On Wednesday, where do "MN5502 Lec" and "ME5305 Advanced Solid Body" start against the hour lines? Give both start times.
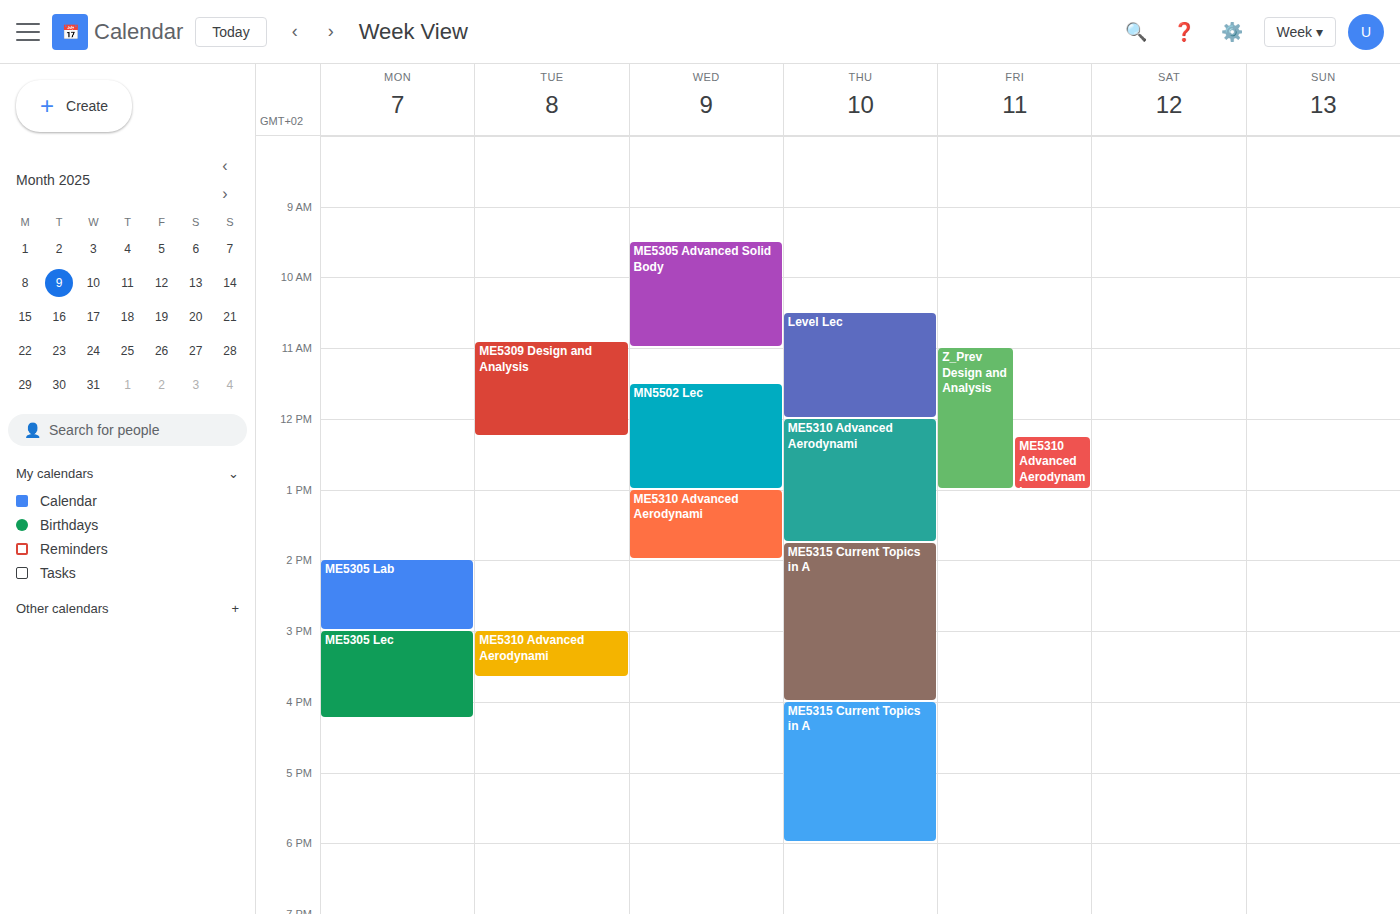
"MN5502 Lec": 11:30, halfway between the 11:00 and 12:00 lines. "ME5305 Advanced Solid Body": 09:30, halfway between the 09:00 and 10:00 lines.